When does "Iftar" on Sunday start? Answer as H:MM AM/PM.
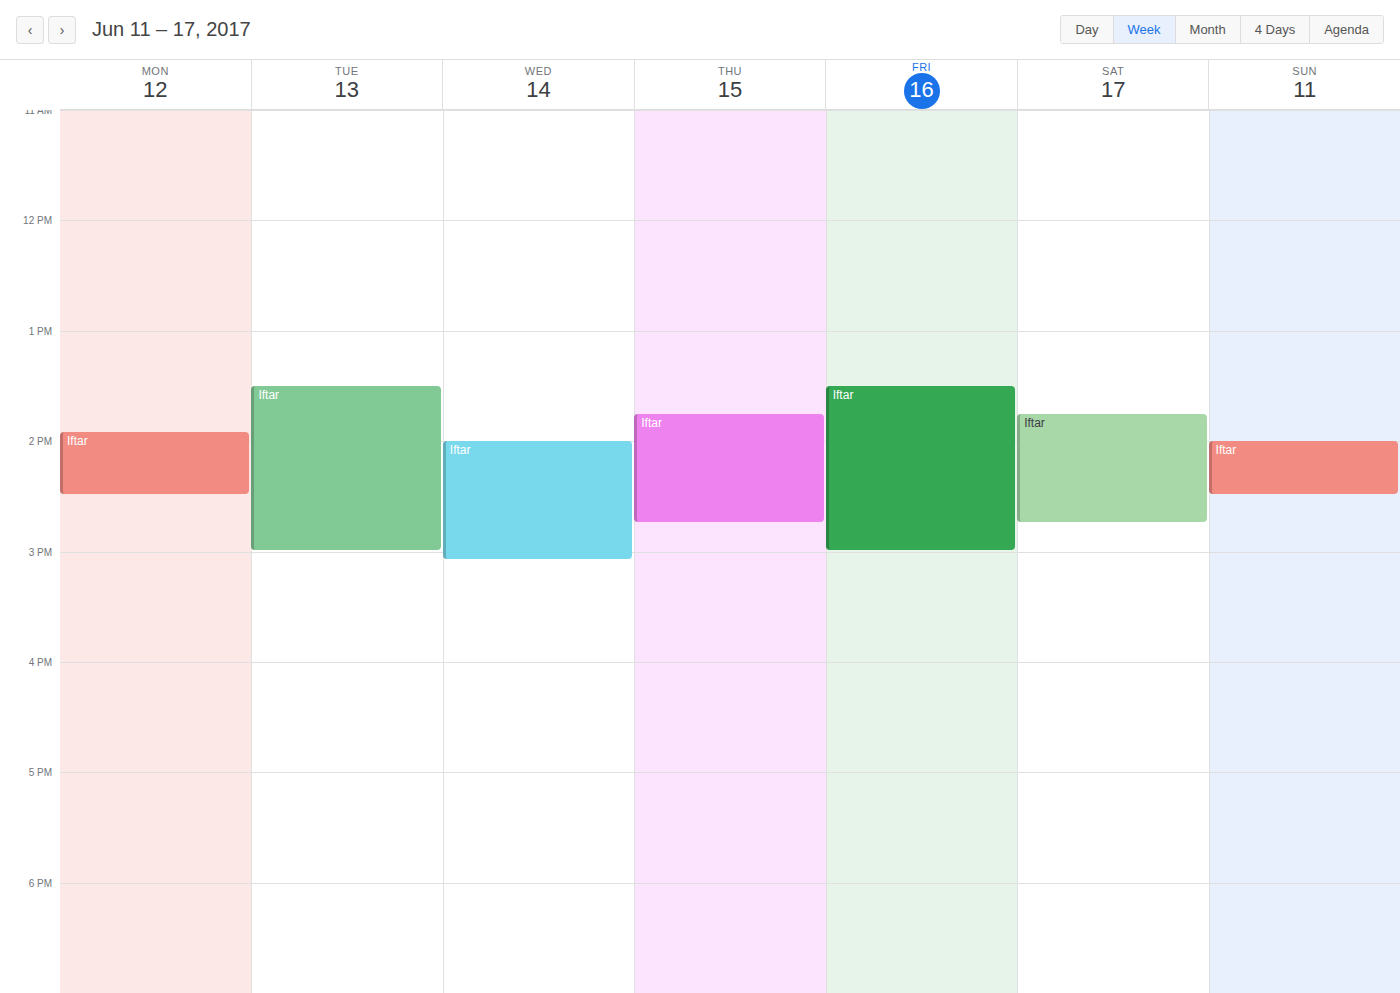
2:00 PM